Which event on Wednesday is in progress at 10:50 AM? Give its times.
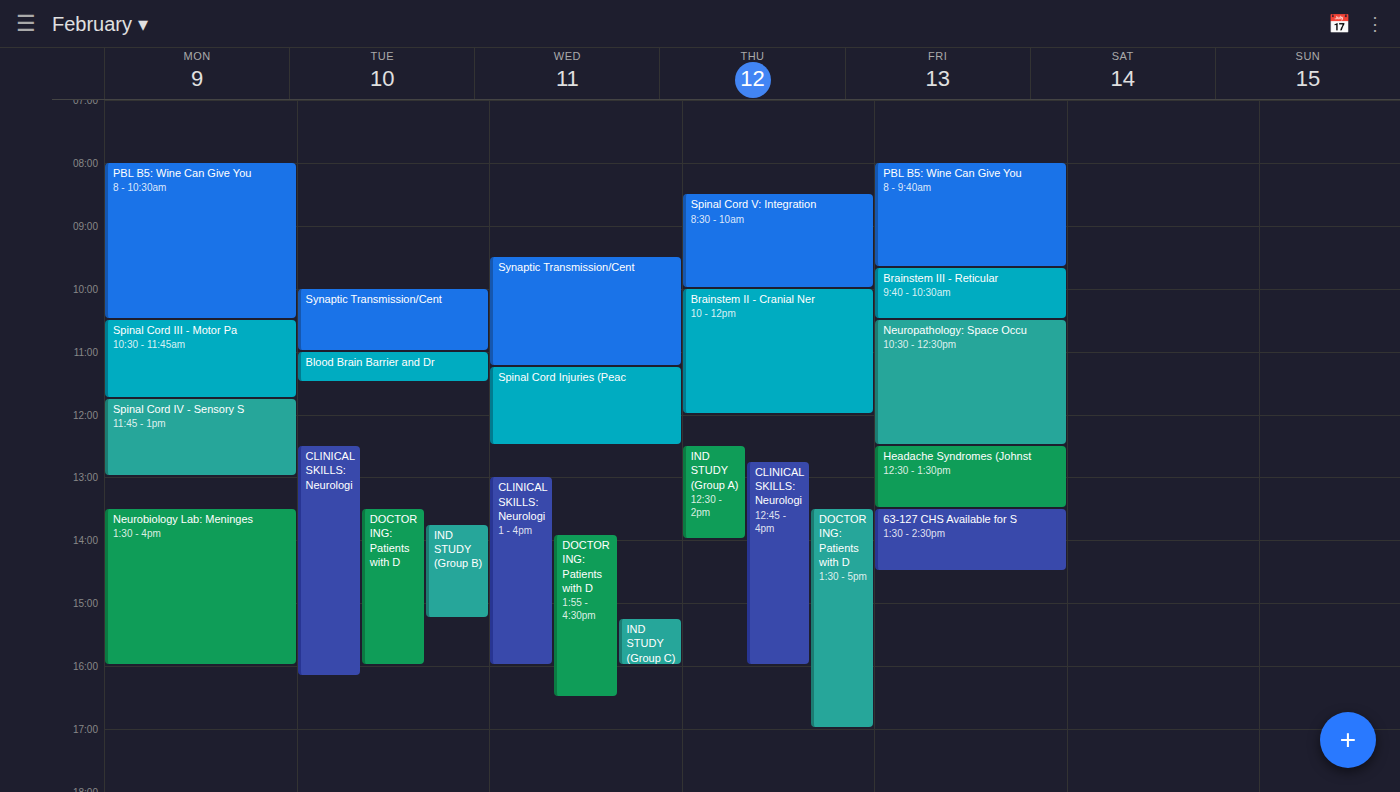
"Synaptic Transmission/Cent", 9:30 AM to 11:15 AM